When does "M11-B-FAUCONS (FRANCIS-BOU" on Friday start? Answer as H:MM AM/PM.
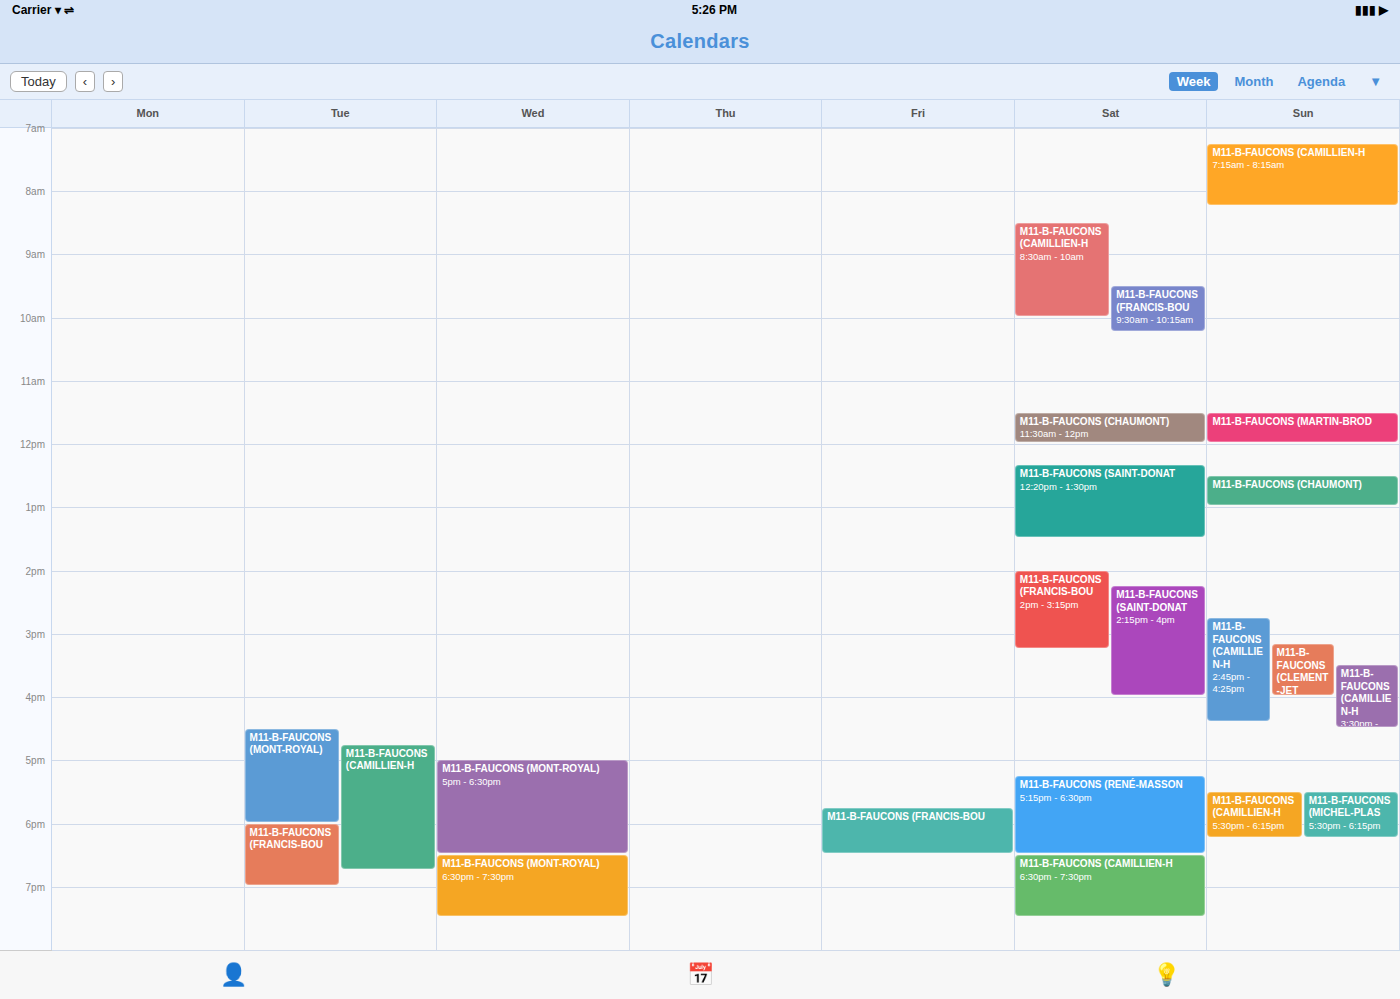
5:45 PM